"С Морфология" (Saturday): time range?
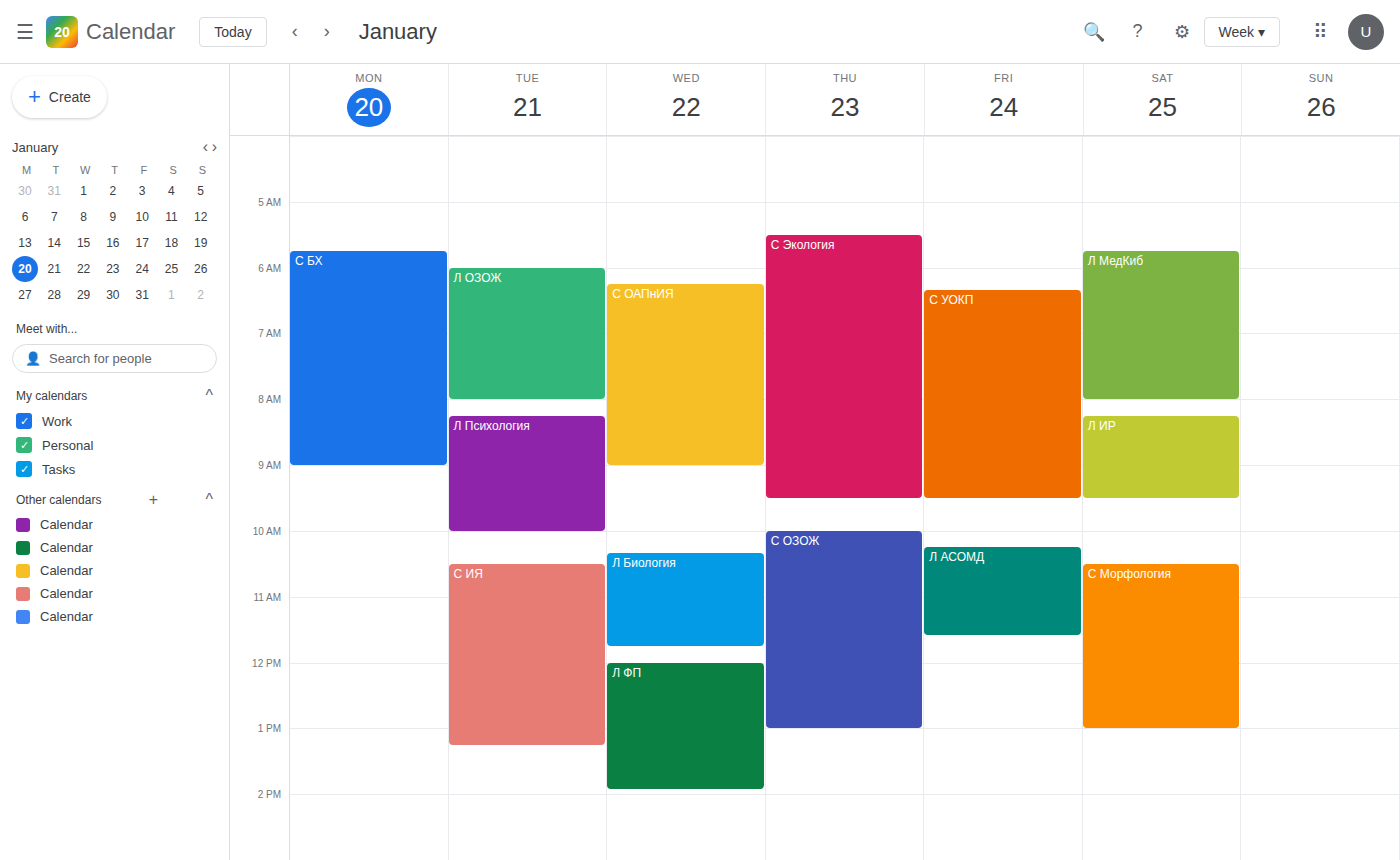
10:30 to 13:00